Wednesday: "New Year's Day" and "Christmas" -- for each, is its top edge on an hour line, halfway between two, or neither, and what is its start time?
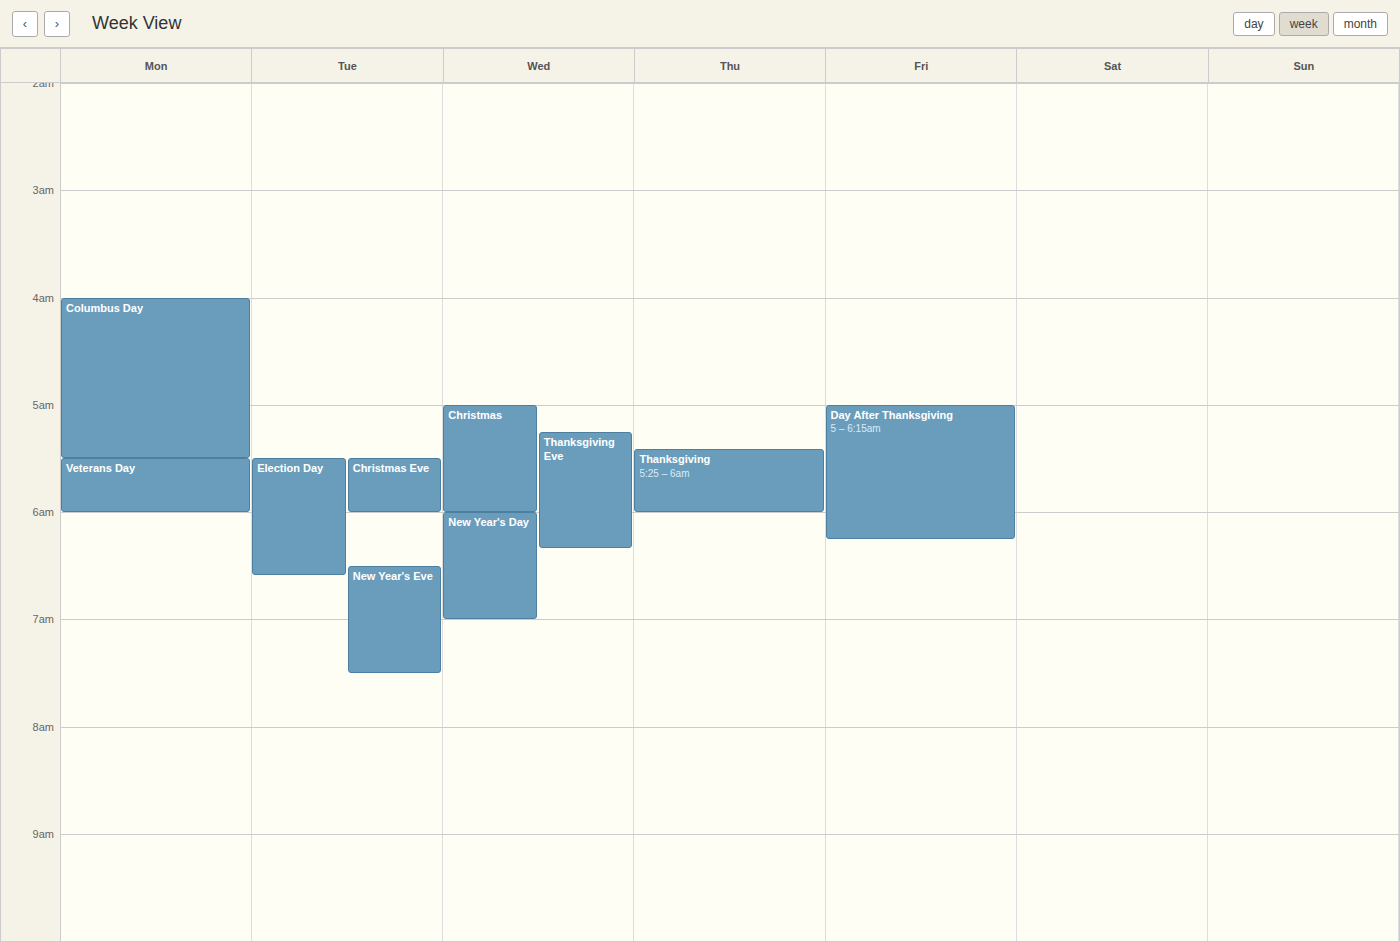
"New Year's Day": 6:00 AM, exactly on the 6 AM line. "Christmas": 5:00 AM, exactly on the 5 AM line.